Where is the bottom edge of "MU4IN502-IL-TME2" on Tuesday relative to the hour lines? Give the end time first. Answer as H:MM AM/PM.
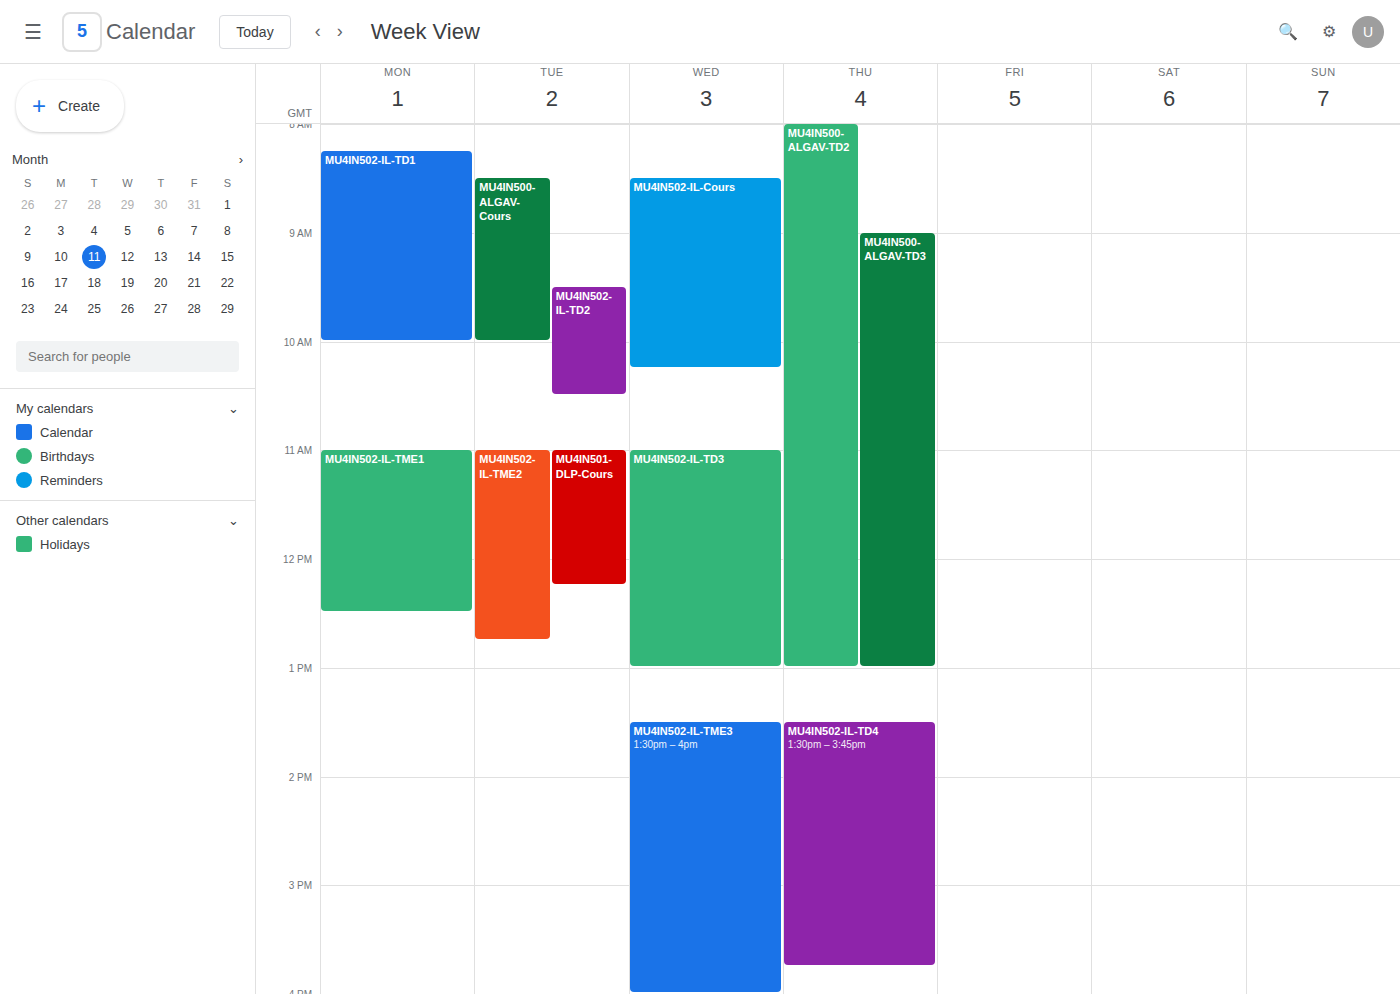
12:45 PM -- neither: three quarters of the way from the 12 PM line to the 1 PM line.